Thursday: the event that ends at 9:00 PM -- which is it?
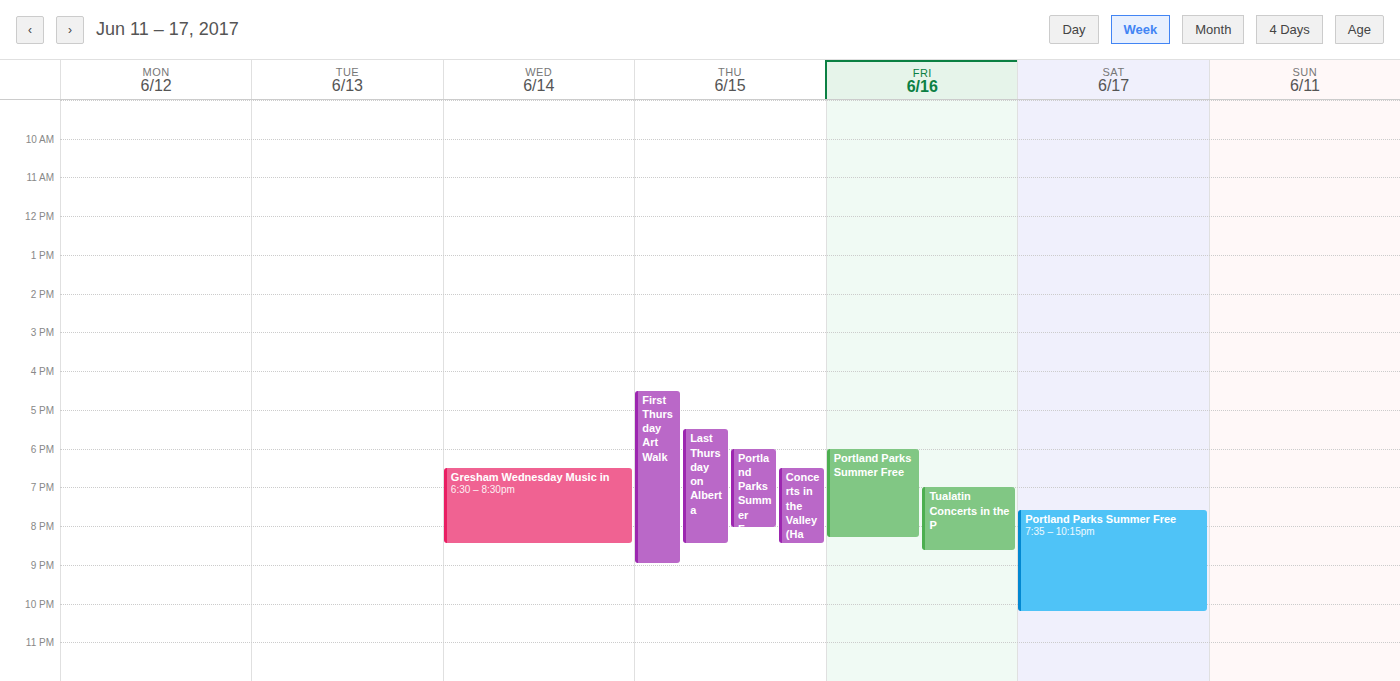
"First Thursday Art Walk"